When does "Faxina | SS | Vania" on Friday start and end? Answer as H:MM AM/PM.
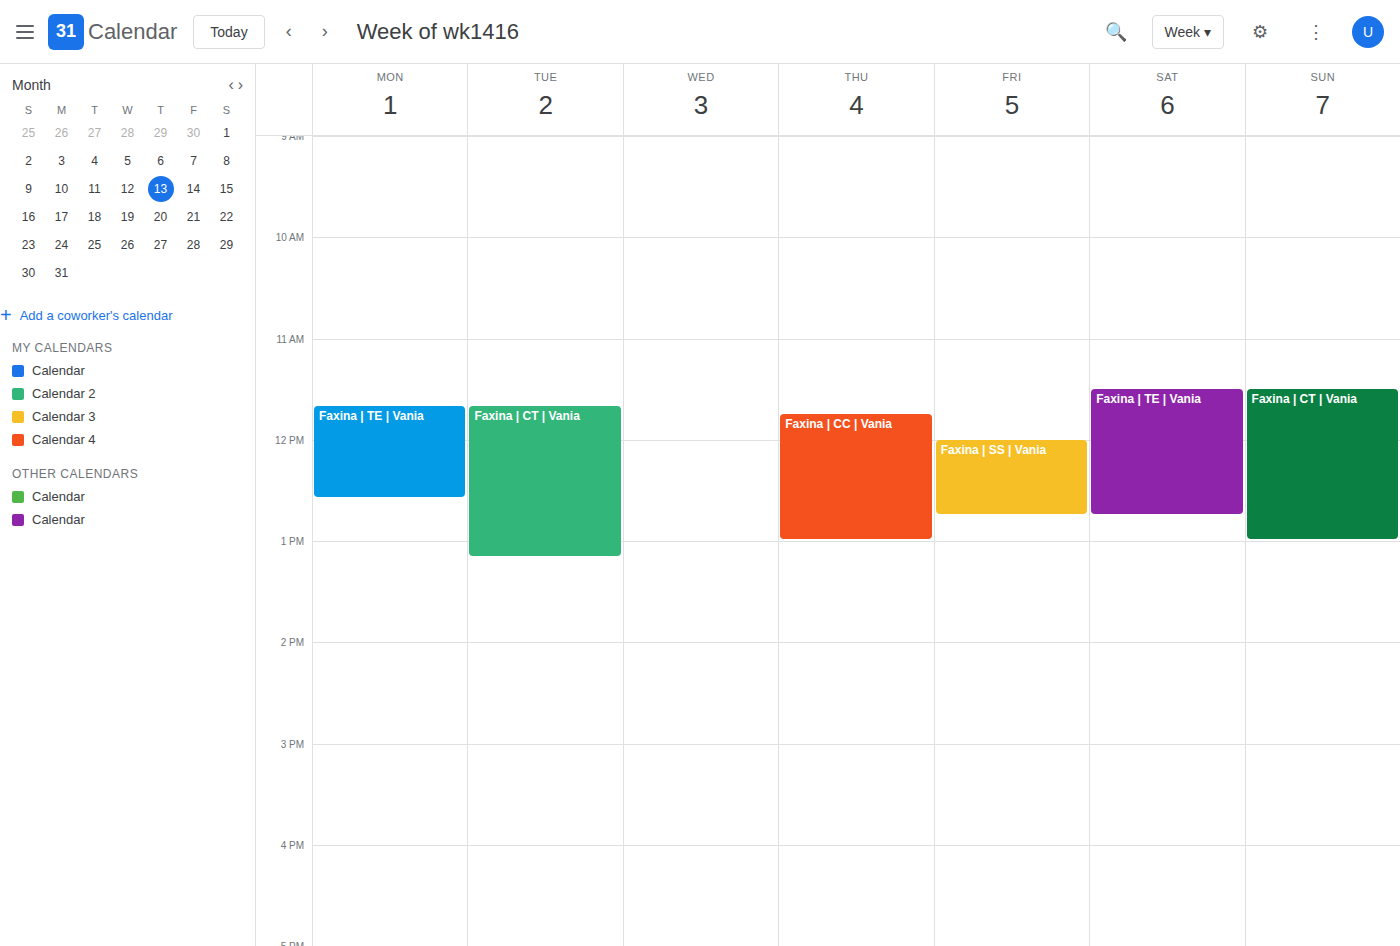
12:00 PM to 12:45 PM